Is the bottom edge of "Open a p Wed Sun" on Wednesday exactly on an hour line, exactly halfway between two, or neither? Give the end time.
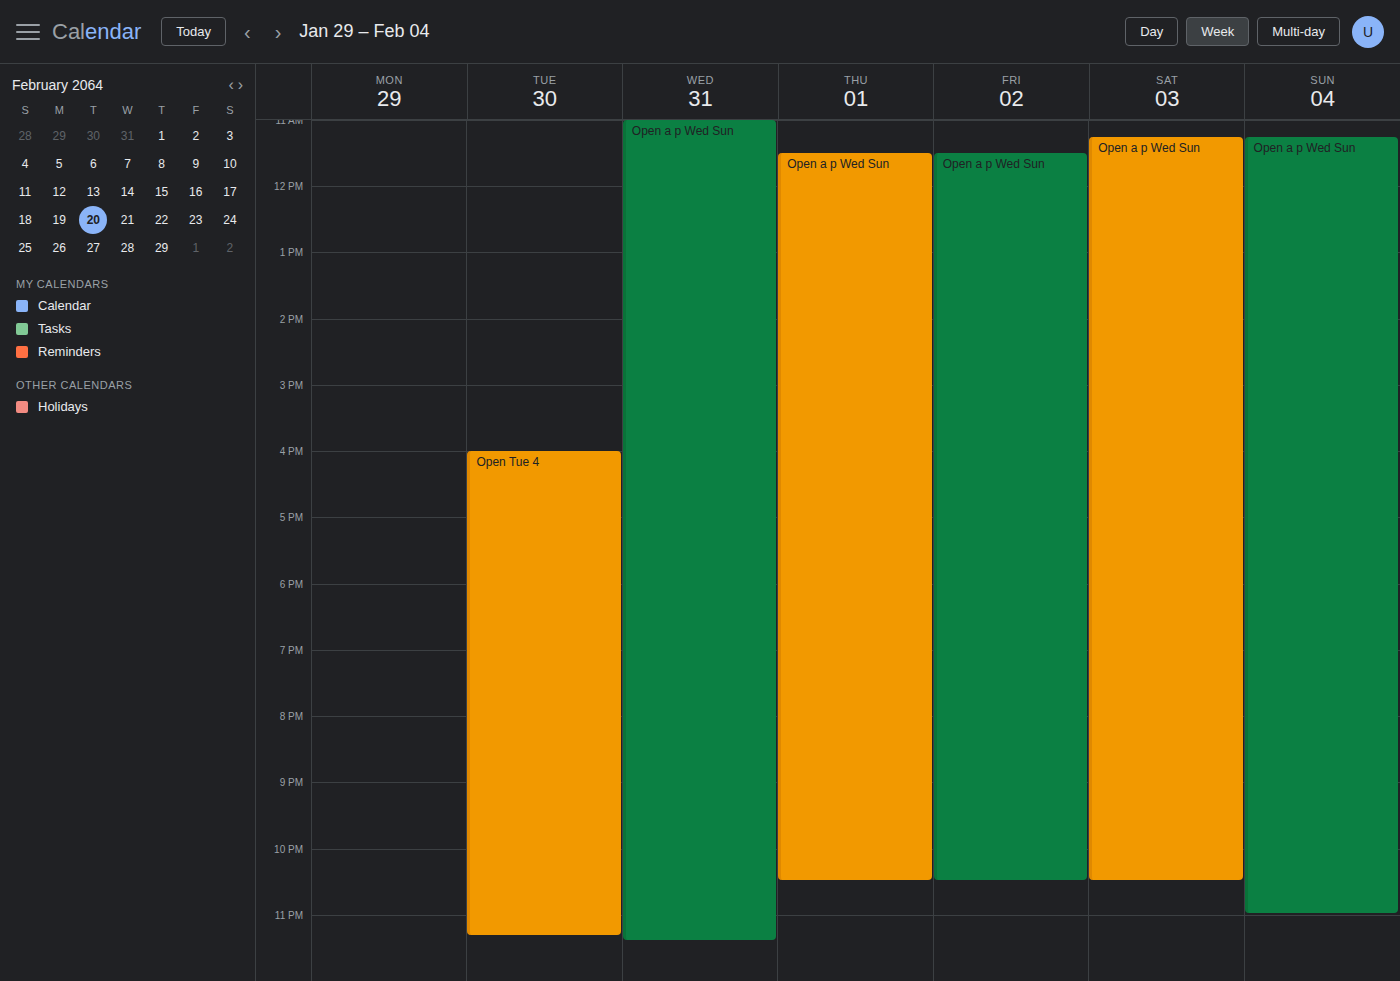
23:25 -- neither: 25 minutes below the 23:00 line and 35 minutes above the 24:00 line.